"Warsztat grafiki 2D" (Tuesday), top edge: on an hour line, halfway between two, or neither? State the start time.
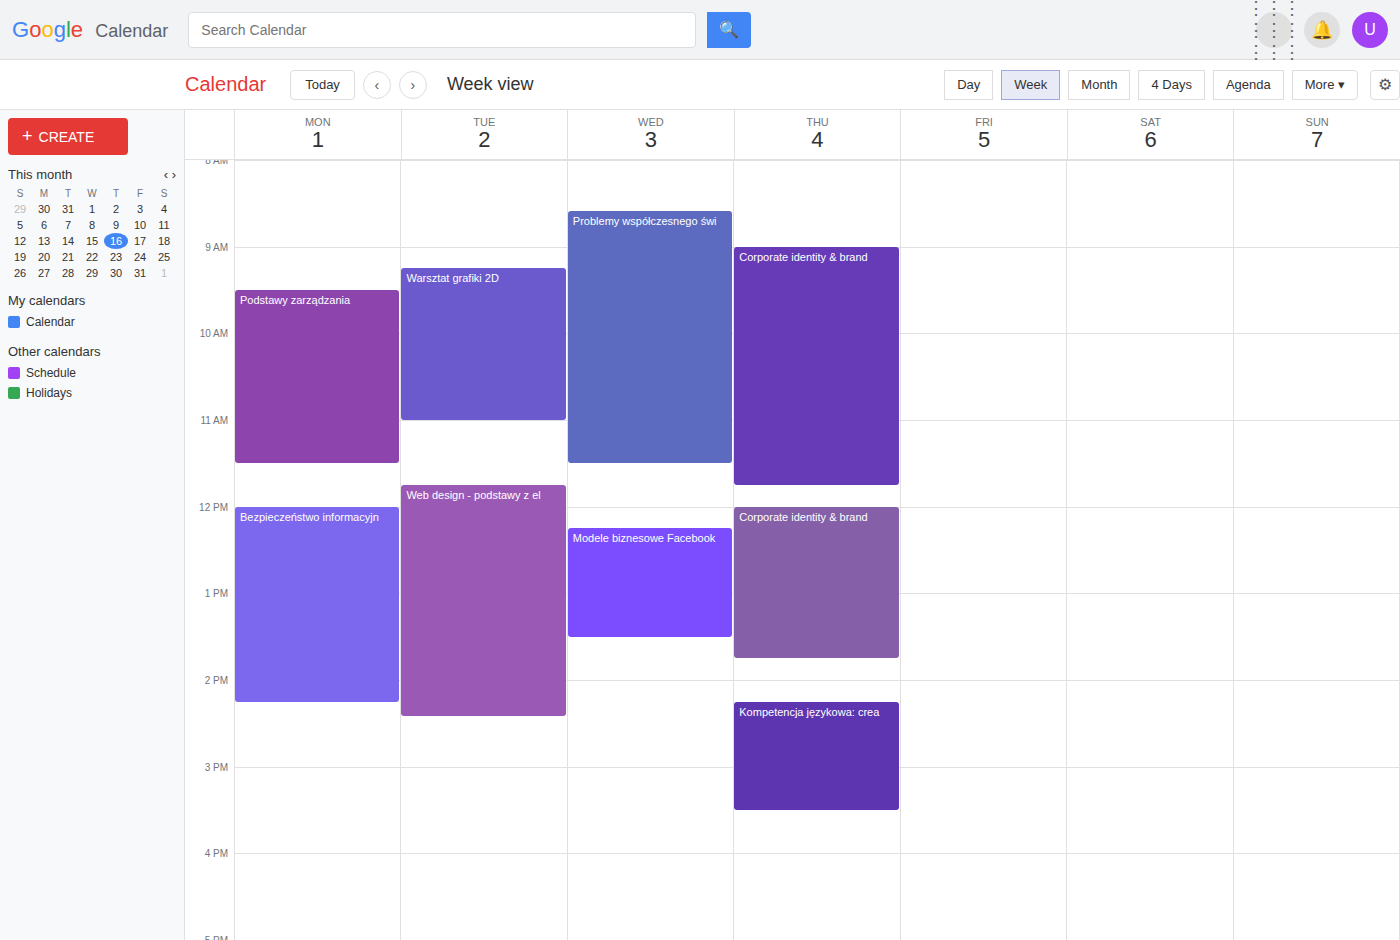
9:15 AM -- neither: a quarter of the way from the 9 AM line to the 10 AM line.